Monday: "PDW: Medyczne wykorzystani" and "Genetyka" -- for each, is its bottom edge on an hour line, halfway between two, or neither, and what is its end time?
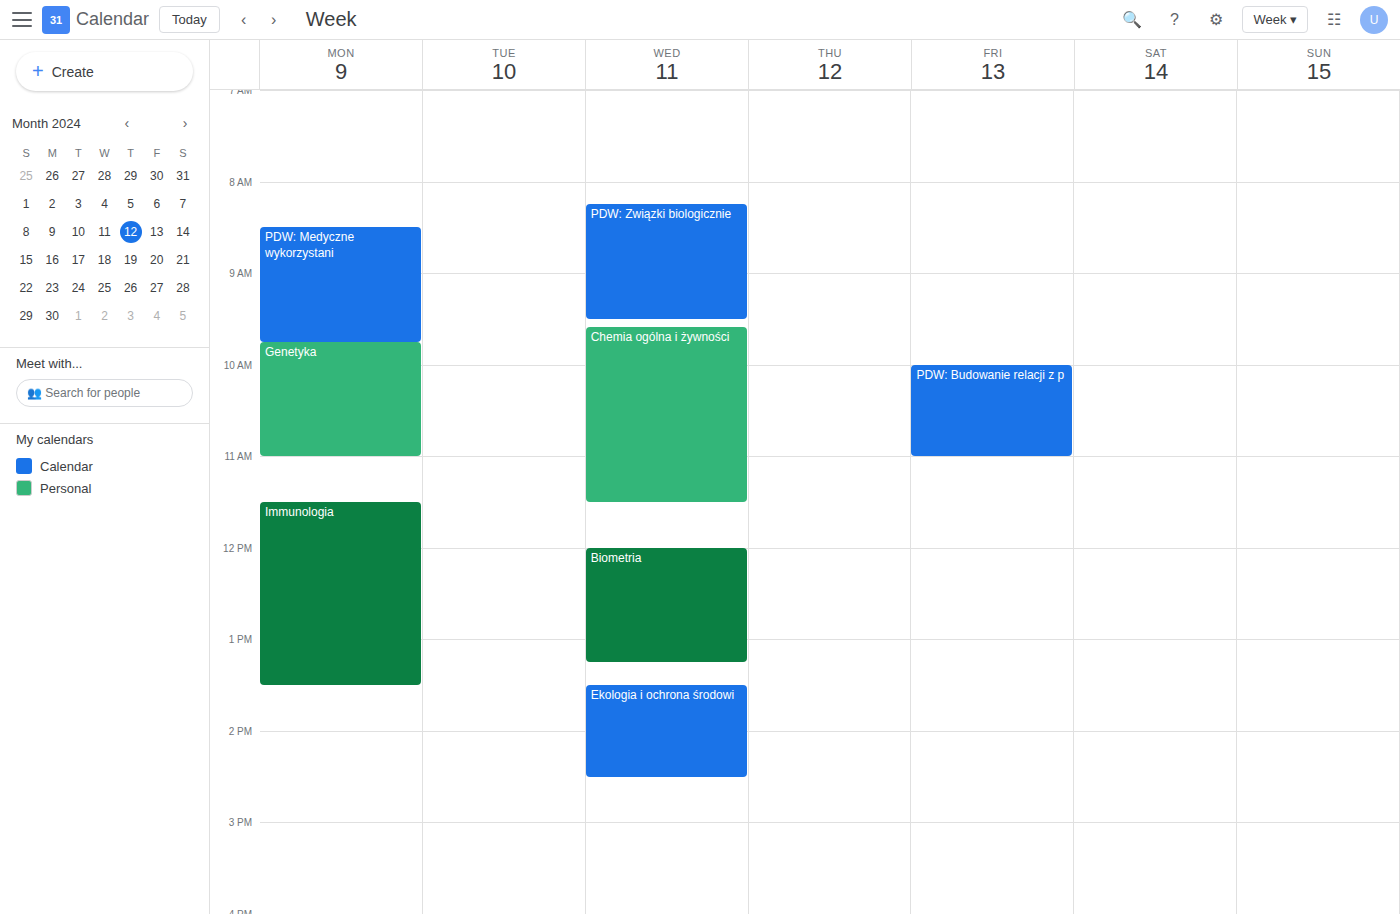
"PDW: Medyczne wykorzystani": 9:45 AM, neither: three quarters of the way from the 9 AM line to the 10 AM line. "Genetyka": 11:00 AM, exactly on the 11 AM line.